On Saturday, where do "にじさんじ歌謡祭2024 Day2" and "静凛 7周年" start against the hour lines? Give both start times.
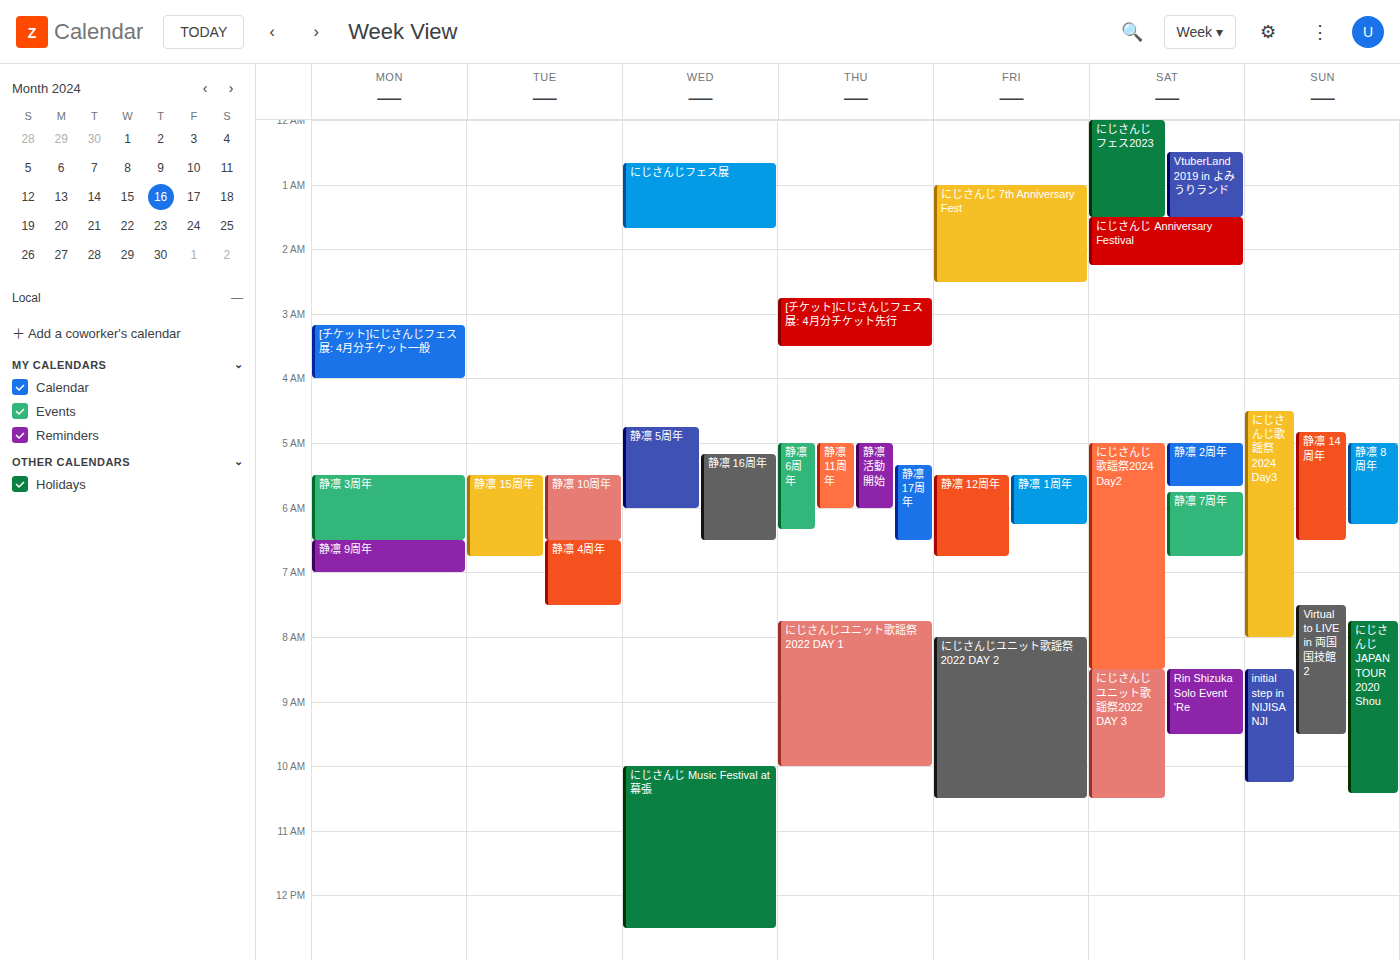
"にじさんじ歌謡祭2024 Day2": 5:00 AM, exactly on the 5 AM line. "静凛 7周年": 5:45 AM, neither: three quarters of the way from the 5 AM line to the 6 AM line.